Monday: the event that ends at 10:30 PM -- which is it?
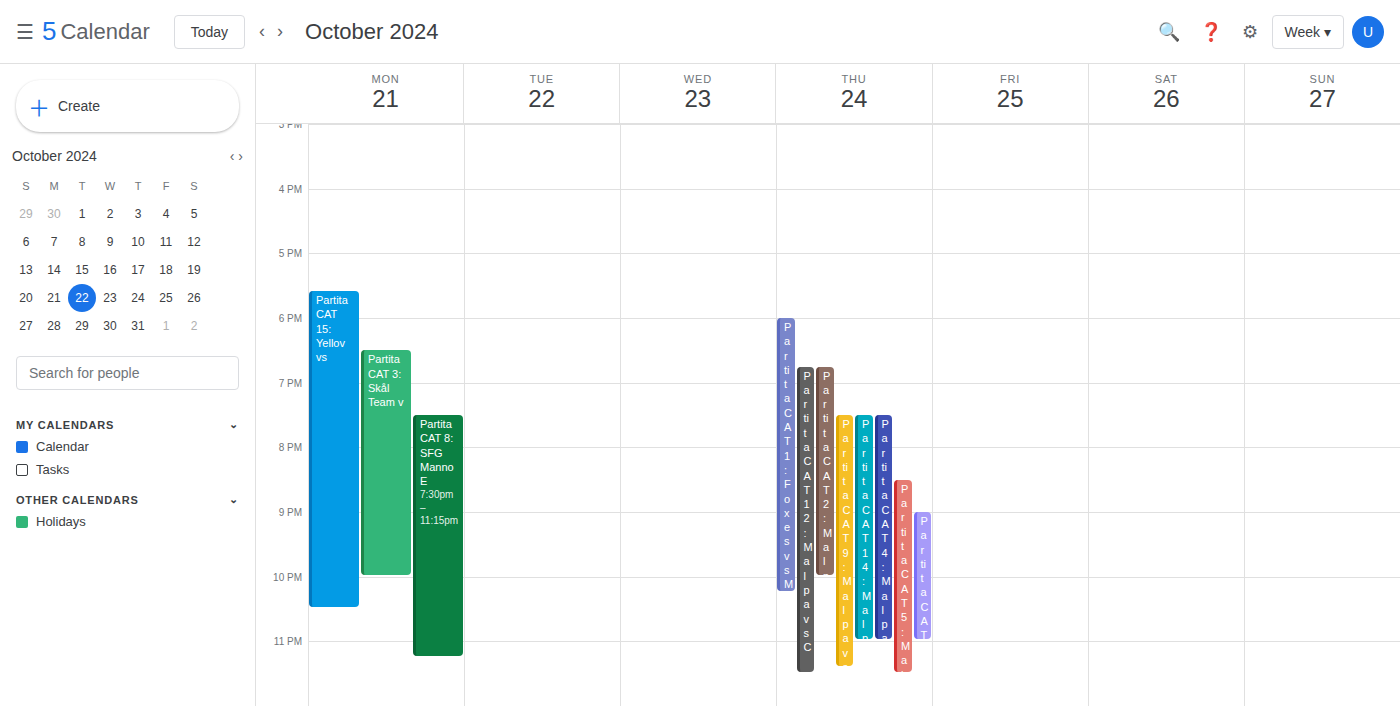
"Partita CAT 15: Yellov vs"